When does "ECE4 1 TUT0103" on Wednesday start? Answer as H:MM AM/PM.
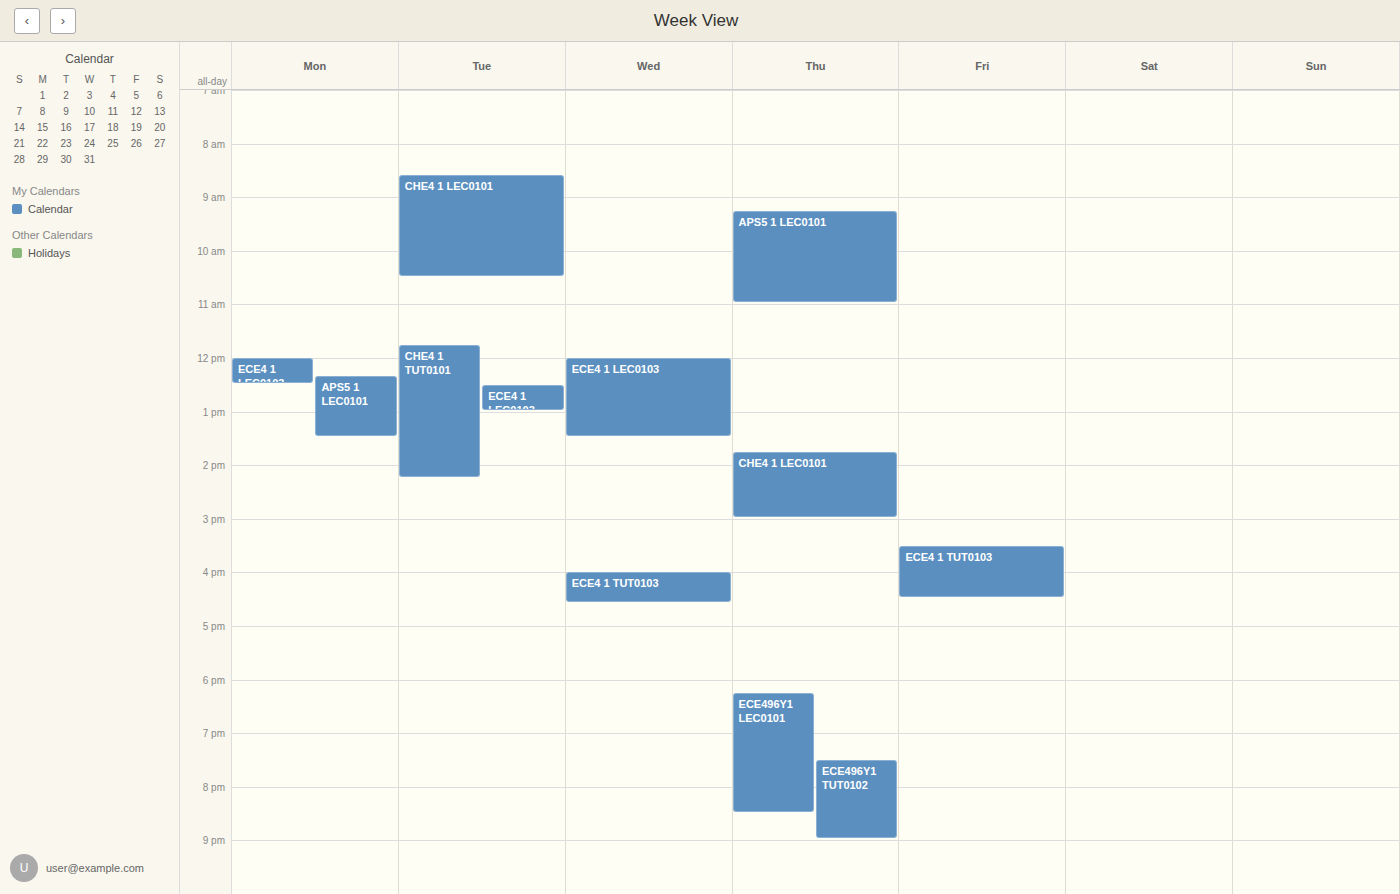
4:00 PM